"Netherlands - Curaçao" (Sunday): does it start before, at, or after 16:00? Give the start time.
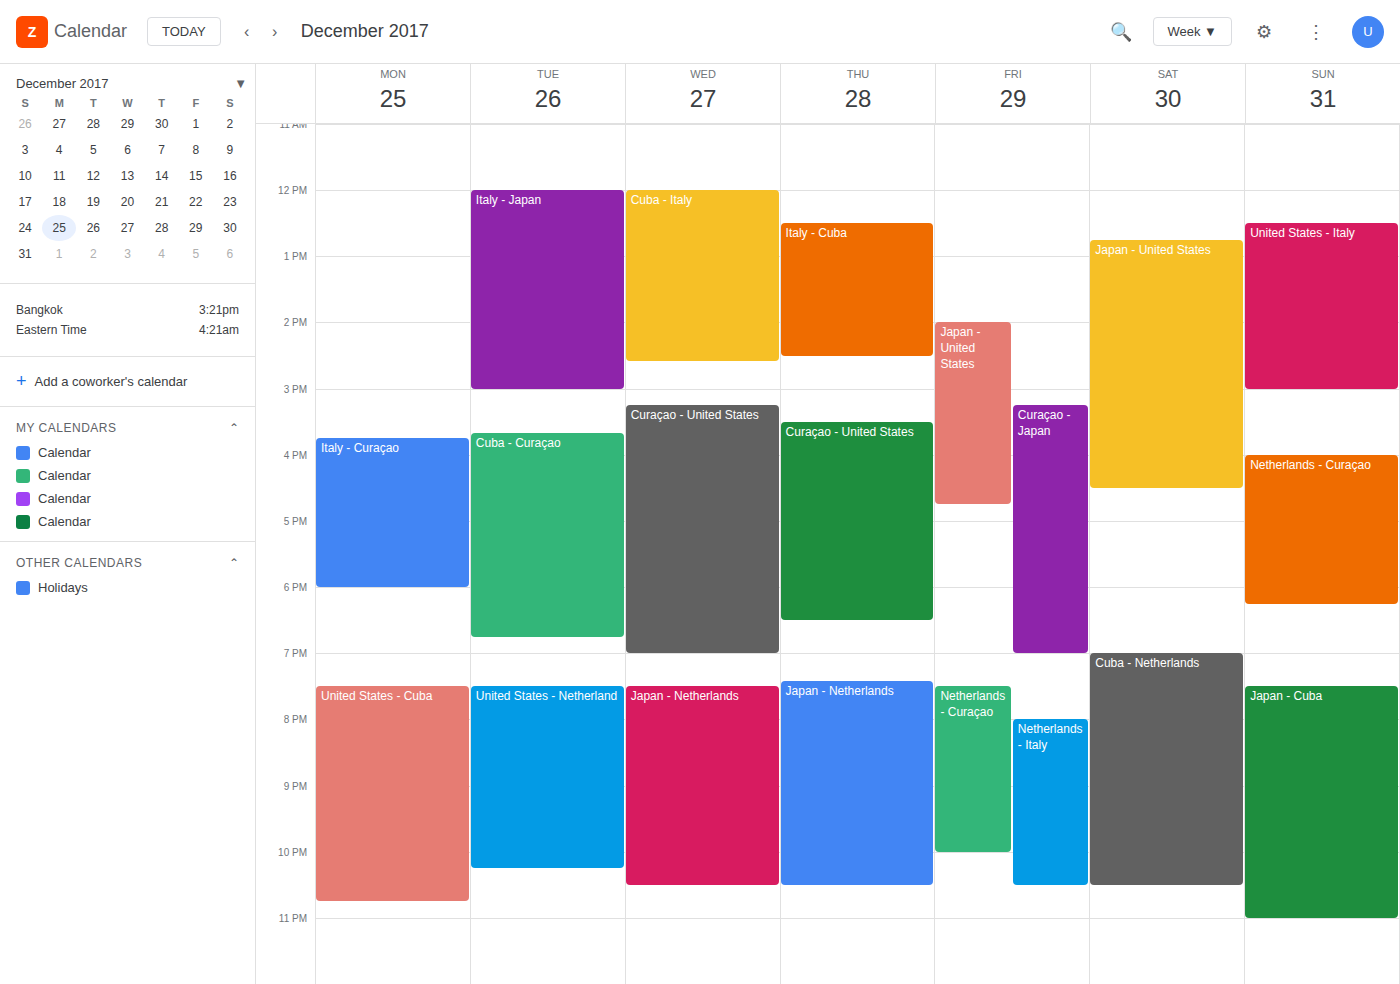
16:00 -- exactly at 16:00, on the 16:00 line.